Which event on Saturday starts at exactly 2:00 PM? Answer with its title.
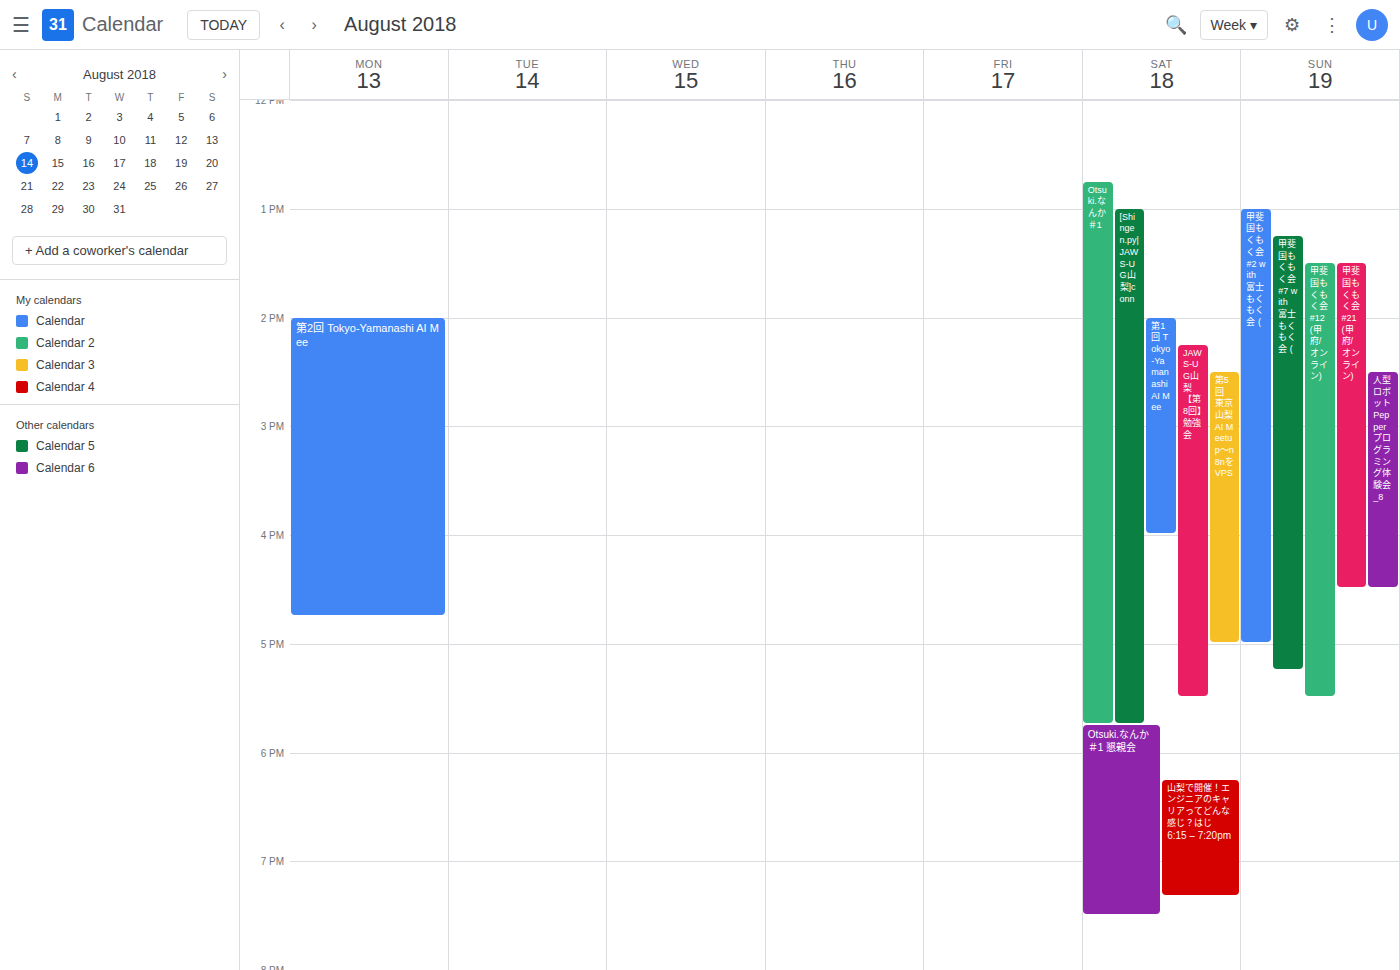
"第1回 Tokyo-Yamanashi AI Mee"